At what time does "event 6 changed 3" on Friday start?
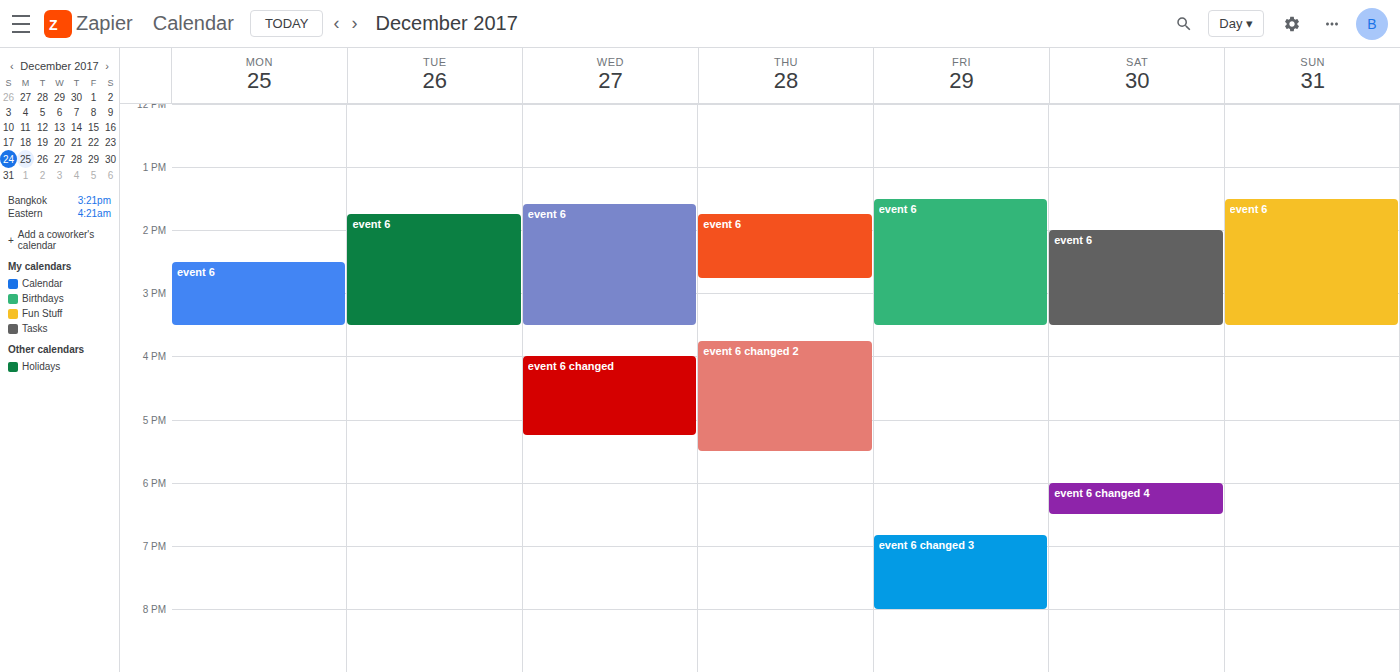
6:50 PM